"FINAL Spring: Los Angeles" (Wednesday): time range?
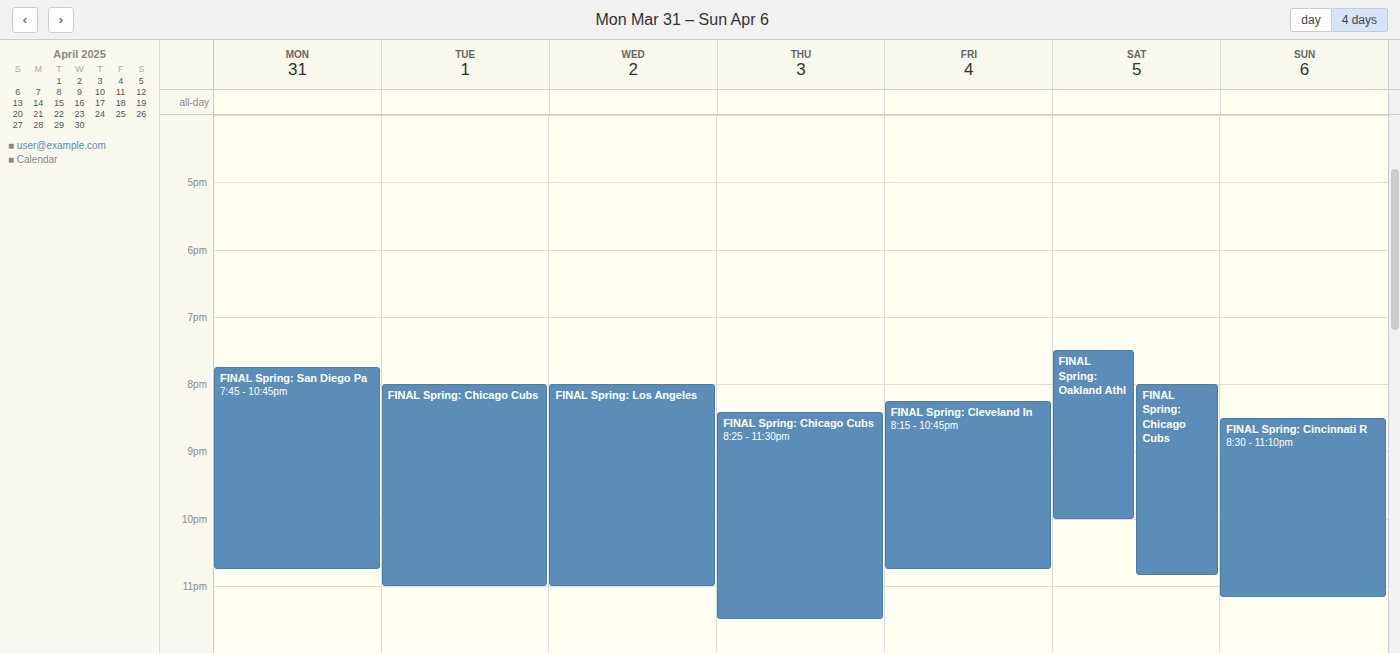
8:00 PM to 11:00 PM